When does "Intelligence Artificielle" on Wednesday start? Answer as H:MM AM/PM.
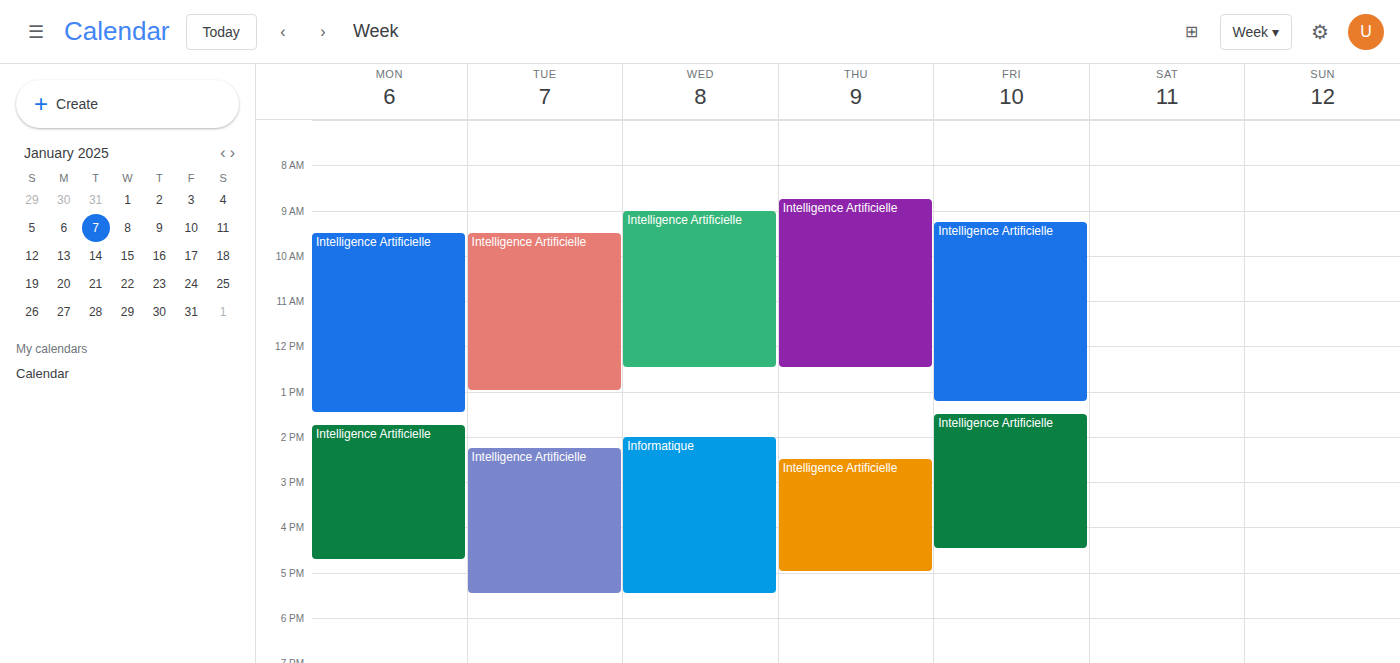
9:00 AM